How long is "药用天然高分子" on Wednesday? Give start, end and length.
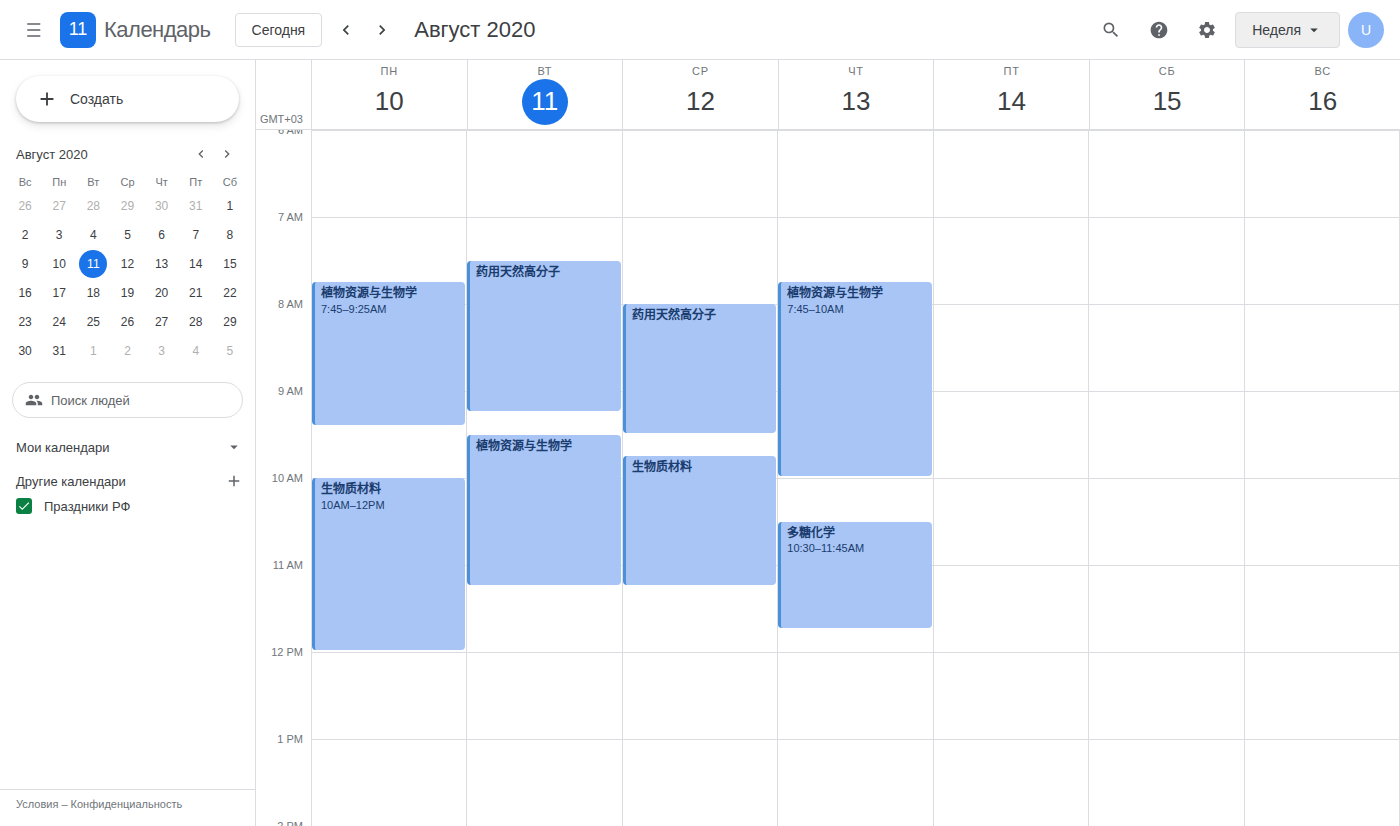
8:00 AM to 9:30 AM, 1 hour 30 minutes